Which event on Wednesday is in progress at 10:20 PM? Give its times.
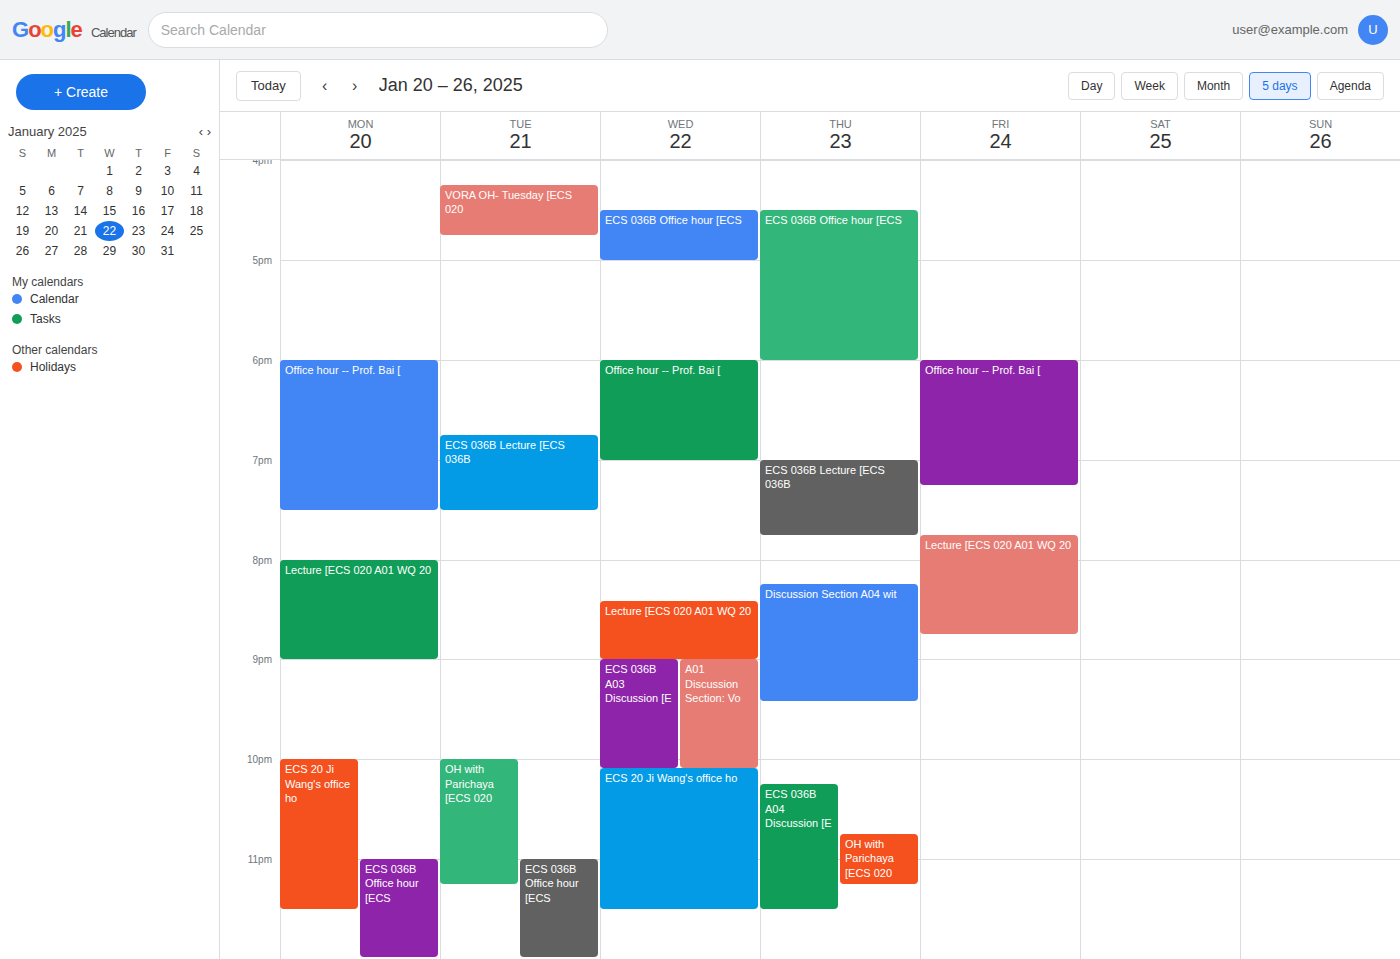
"ECS 20 Ji Wang's office ho", 10:05 PM to 11:30 PM